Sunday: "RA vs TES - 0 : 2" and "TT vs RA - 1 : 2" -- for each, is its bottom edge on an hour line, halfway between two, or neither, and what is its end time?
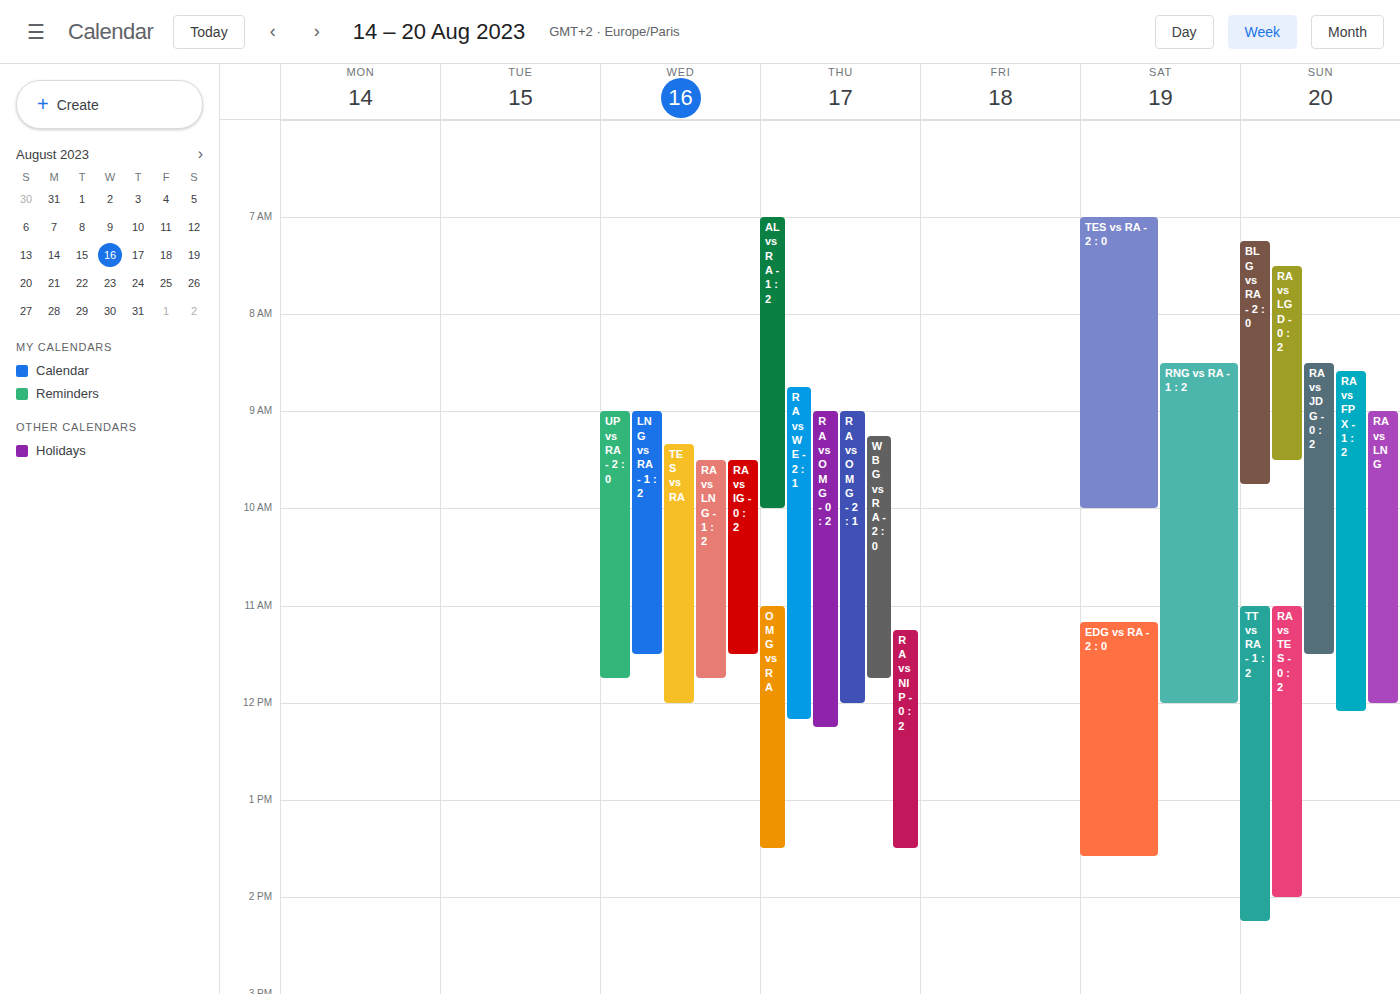
"RA vs TES - 0 : 2": 2:00 PM, exactly on the 2 PM line. "TT vs RA - 1 : 2": 2:15 PM, neither: a quarter of the way from the 2 PM line to the 3 PM line.